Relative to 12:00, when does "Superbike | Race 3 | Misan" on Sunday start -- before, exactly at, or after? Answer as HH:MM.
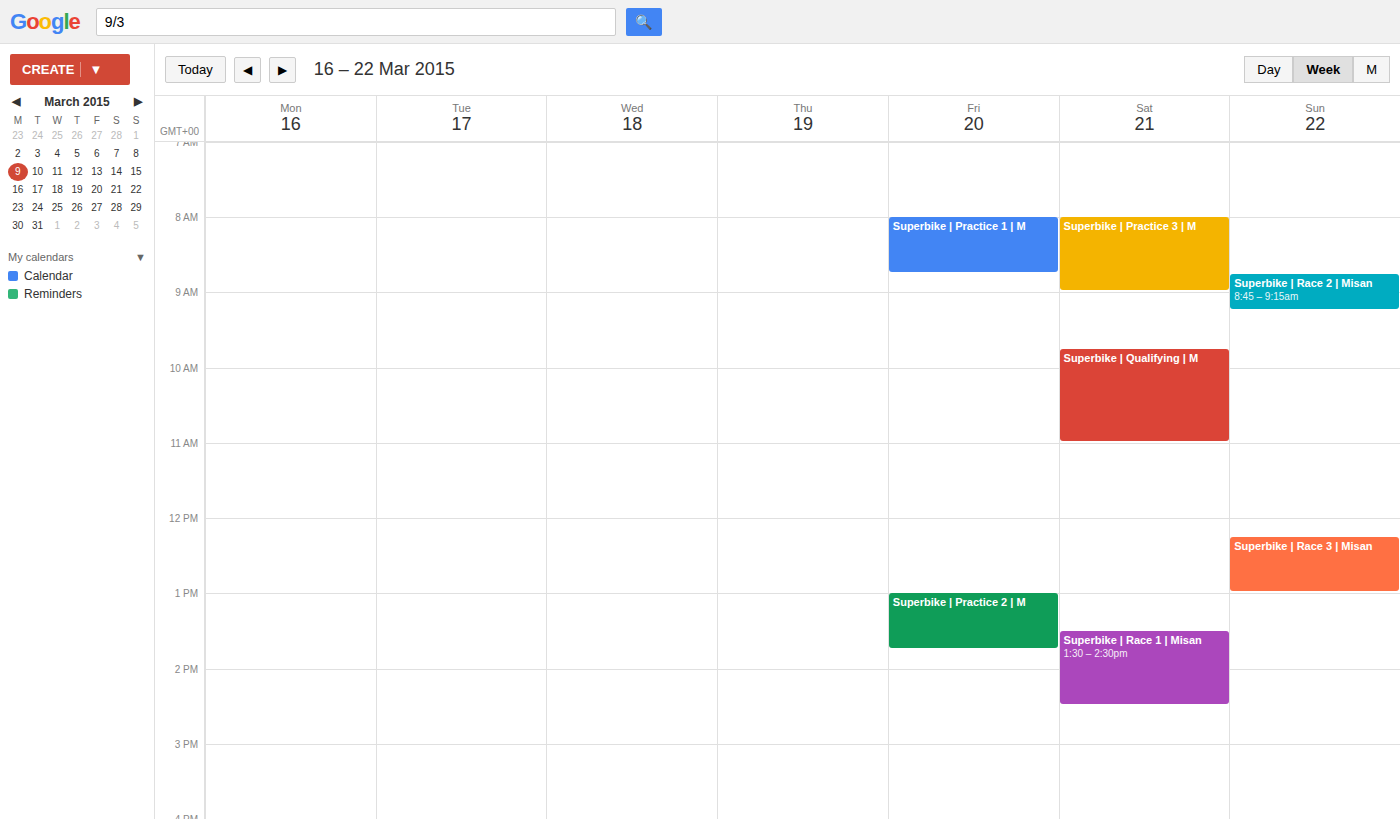
12:15 -- after 12:00, 15 minutes below the 12:00 line.